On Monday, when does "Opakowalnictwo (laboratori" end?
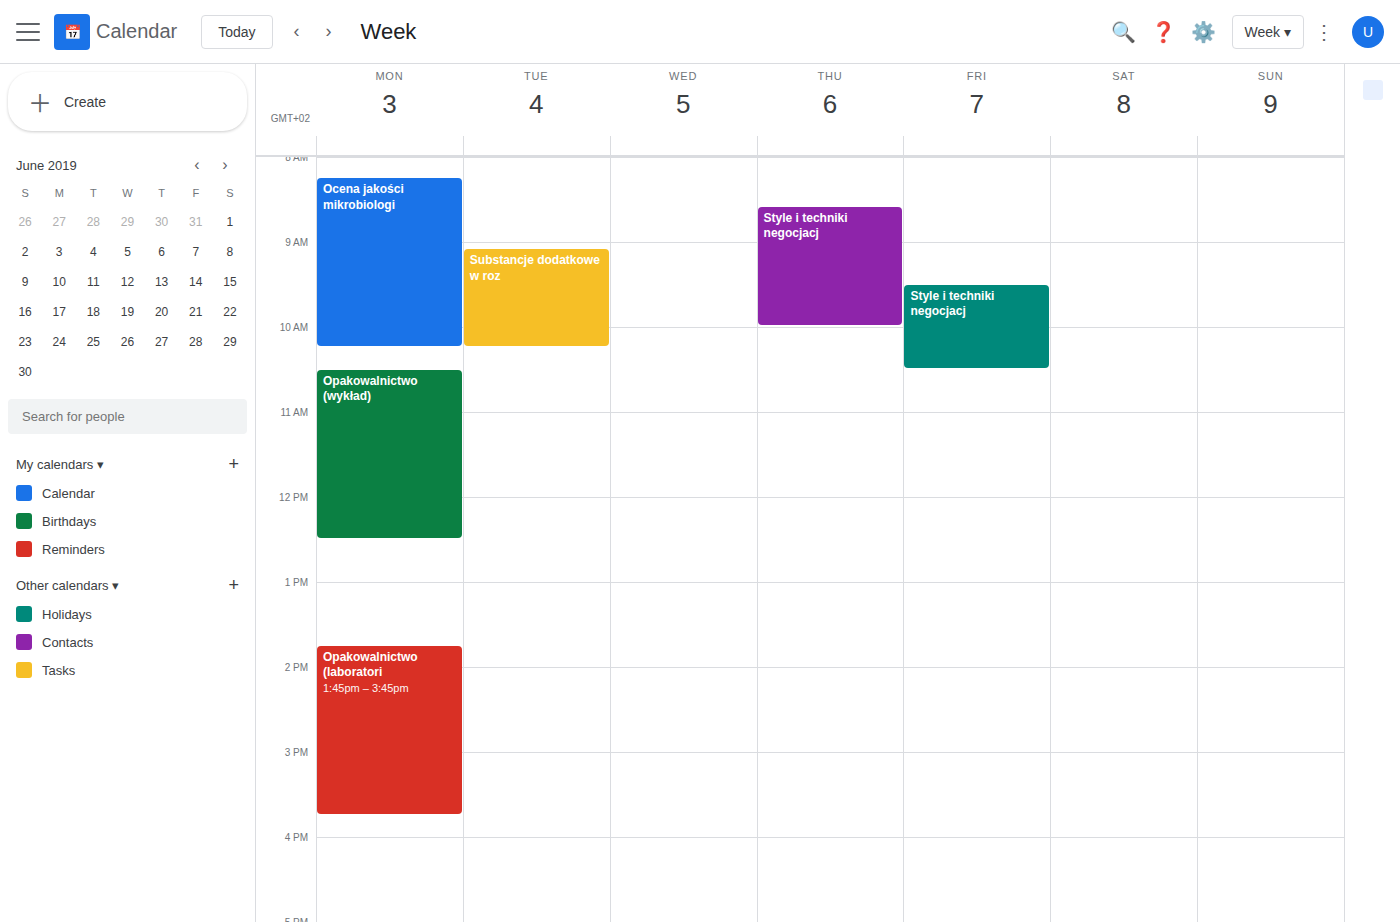
3:45 PM